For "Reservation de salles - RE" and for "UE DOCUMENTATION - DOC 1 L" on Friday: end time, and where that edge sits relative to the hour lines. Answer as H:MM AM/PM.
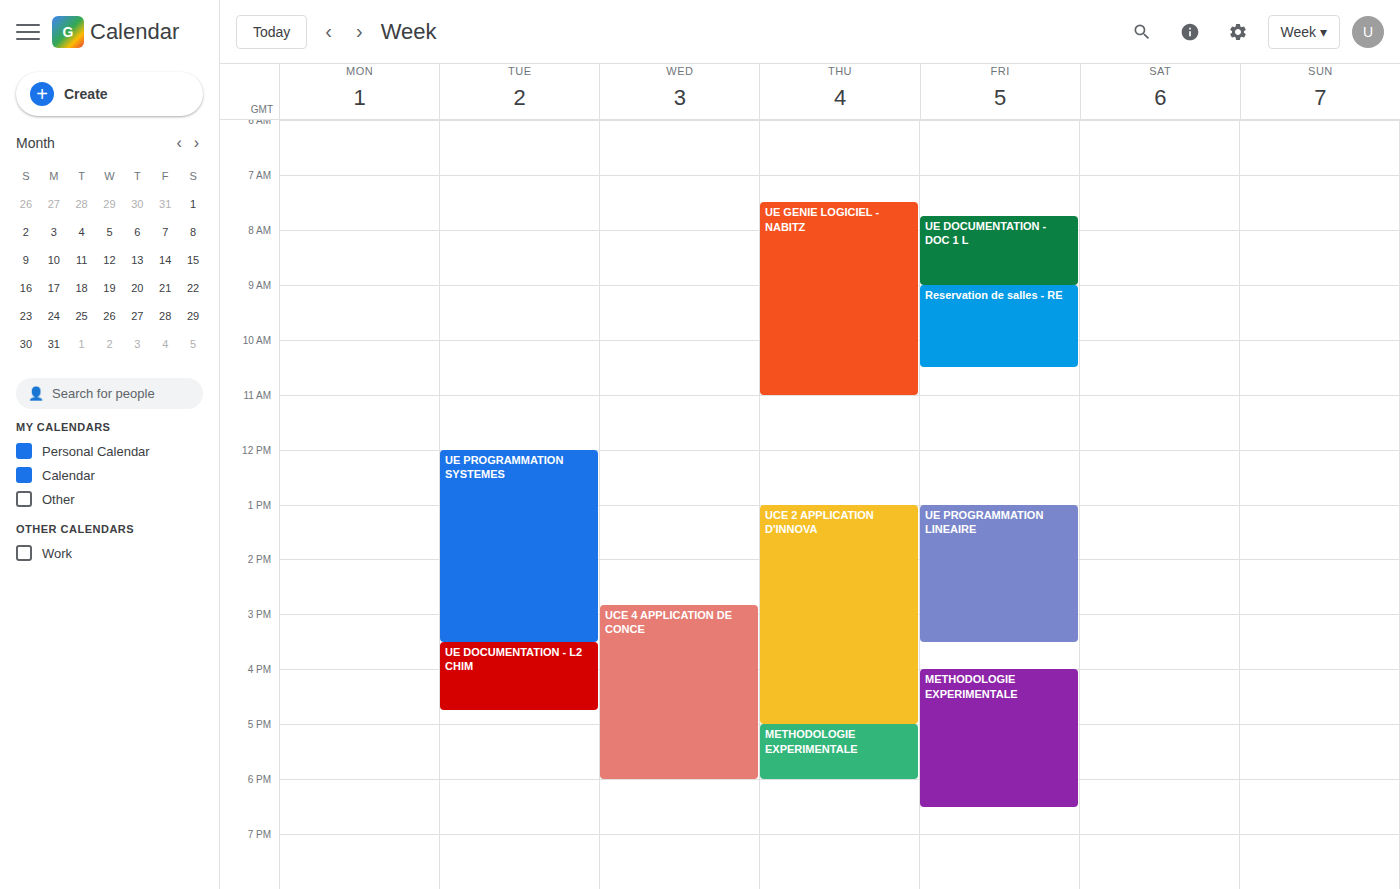
"Reservation de salles - RE": 10:30 AM, halfway between the 10 AM and 11 AM lines. "UE DOCUMENTATION - DOC 1 L": 9:00 AM, exactly on the 9 AM line.